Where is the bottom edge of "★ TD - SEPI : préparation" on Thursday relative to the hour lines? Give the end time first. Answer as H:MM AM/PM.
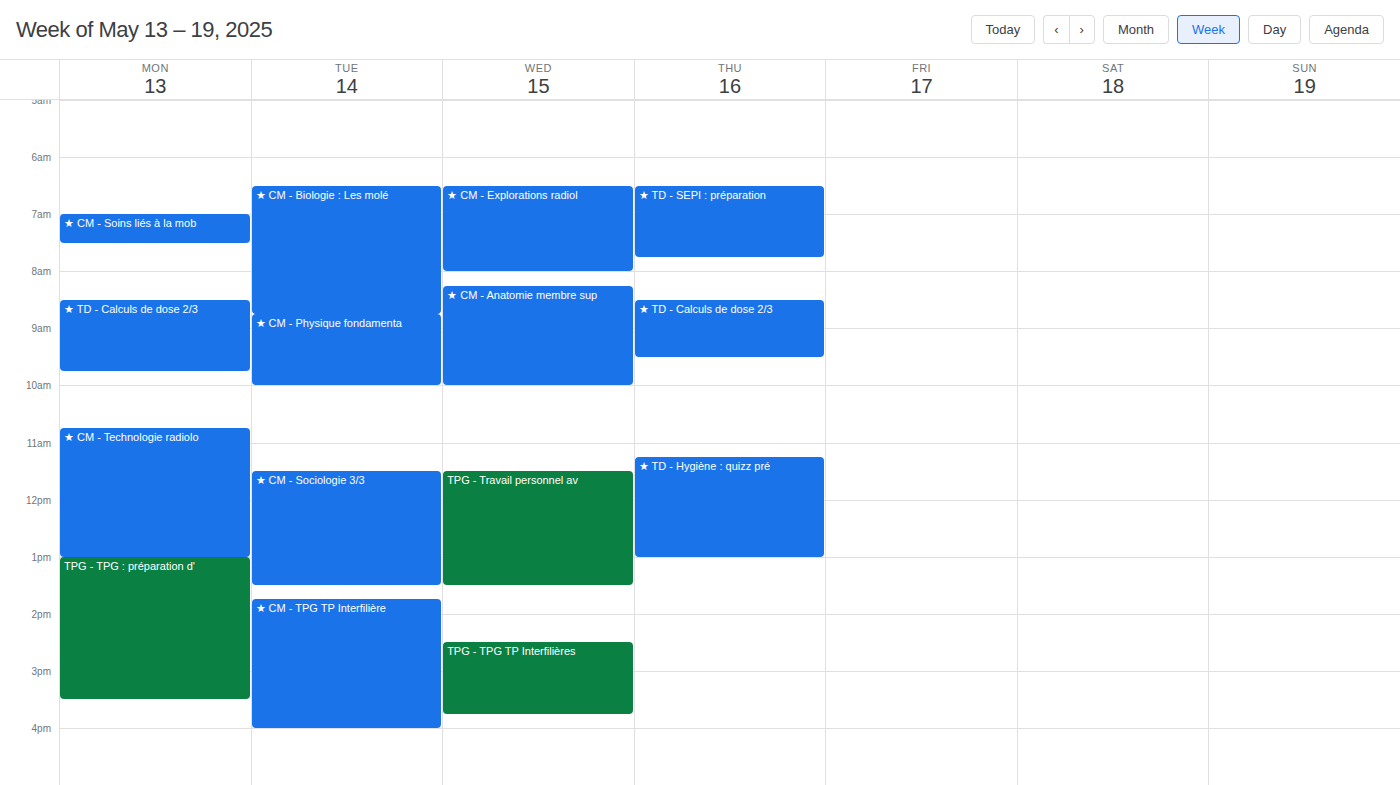
7:45 AM -- neither: three quarters of the way from the 7 AM line to the 8 AM line.